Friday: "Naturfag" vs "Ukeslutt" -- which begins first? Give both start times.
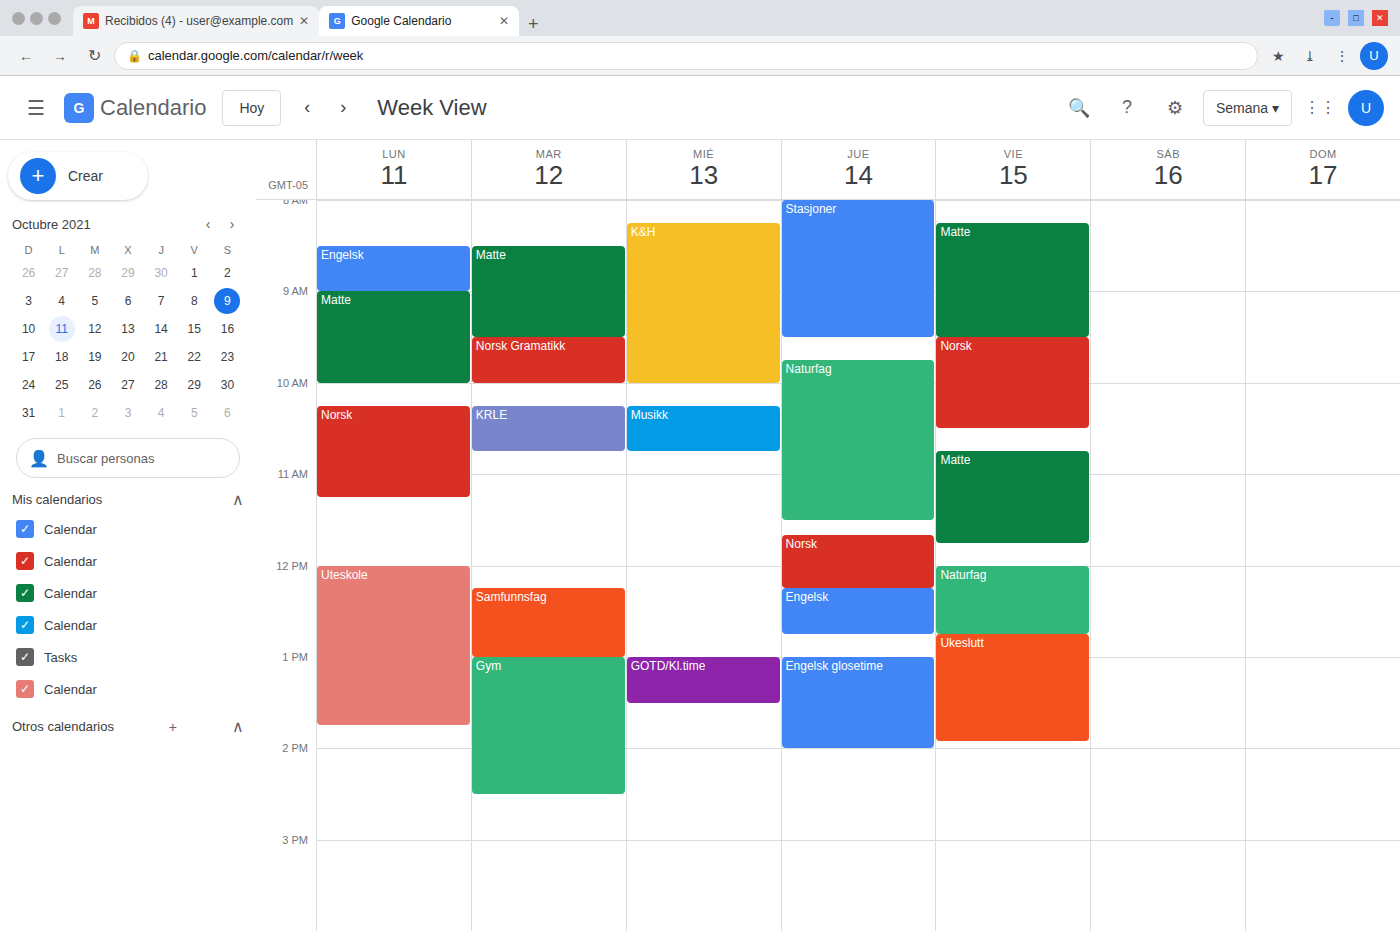
"Naturfag" 12:00 PM; "Ukeslutt" 12:45 PM.